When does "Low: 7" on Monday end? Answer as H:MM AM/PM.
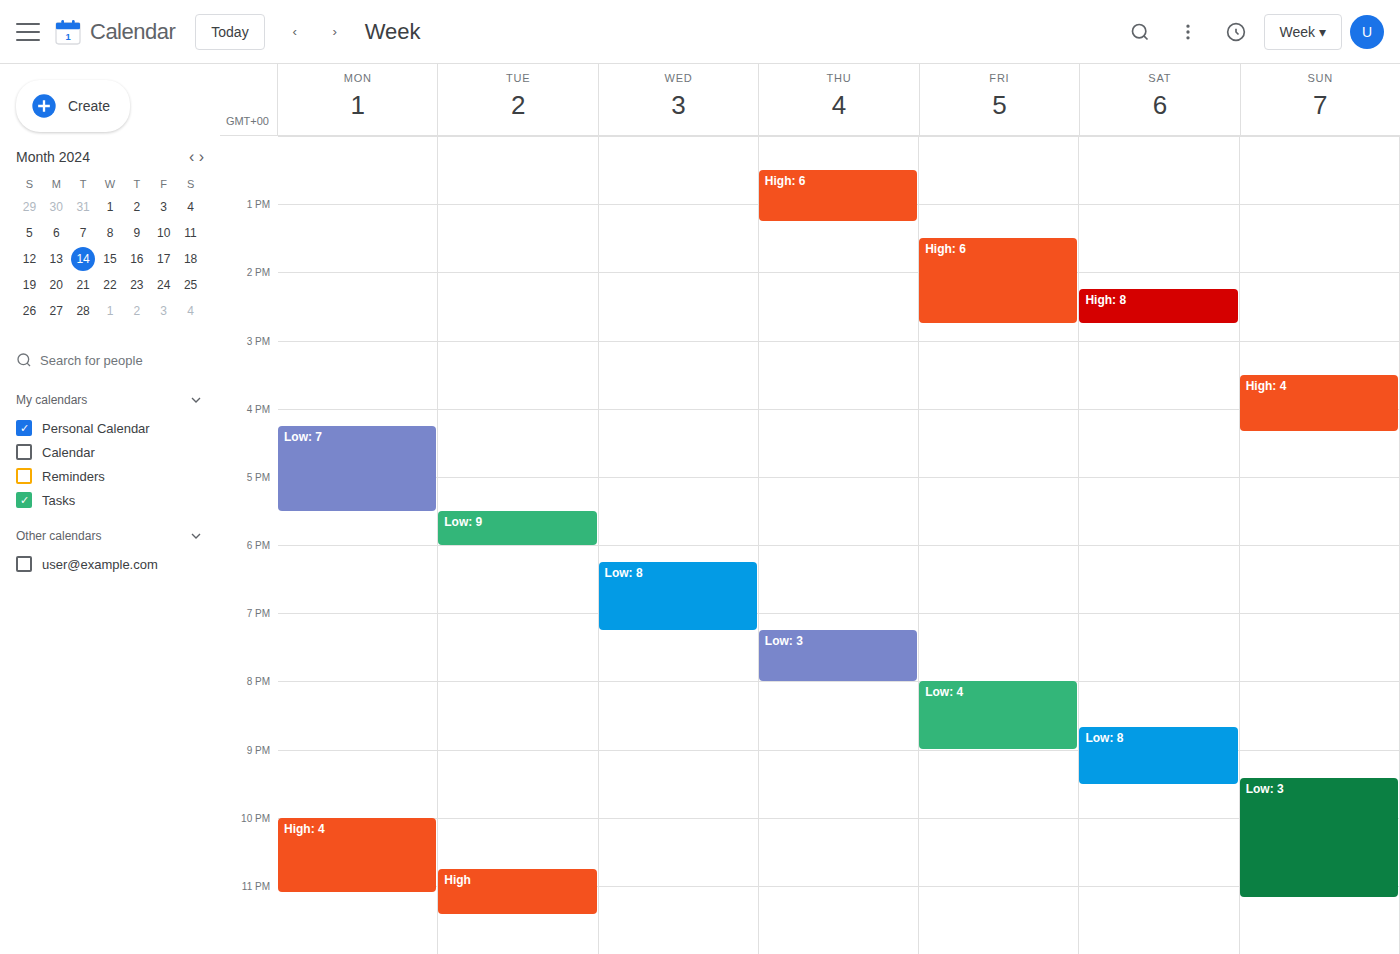
5:30 PM